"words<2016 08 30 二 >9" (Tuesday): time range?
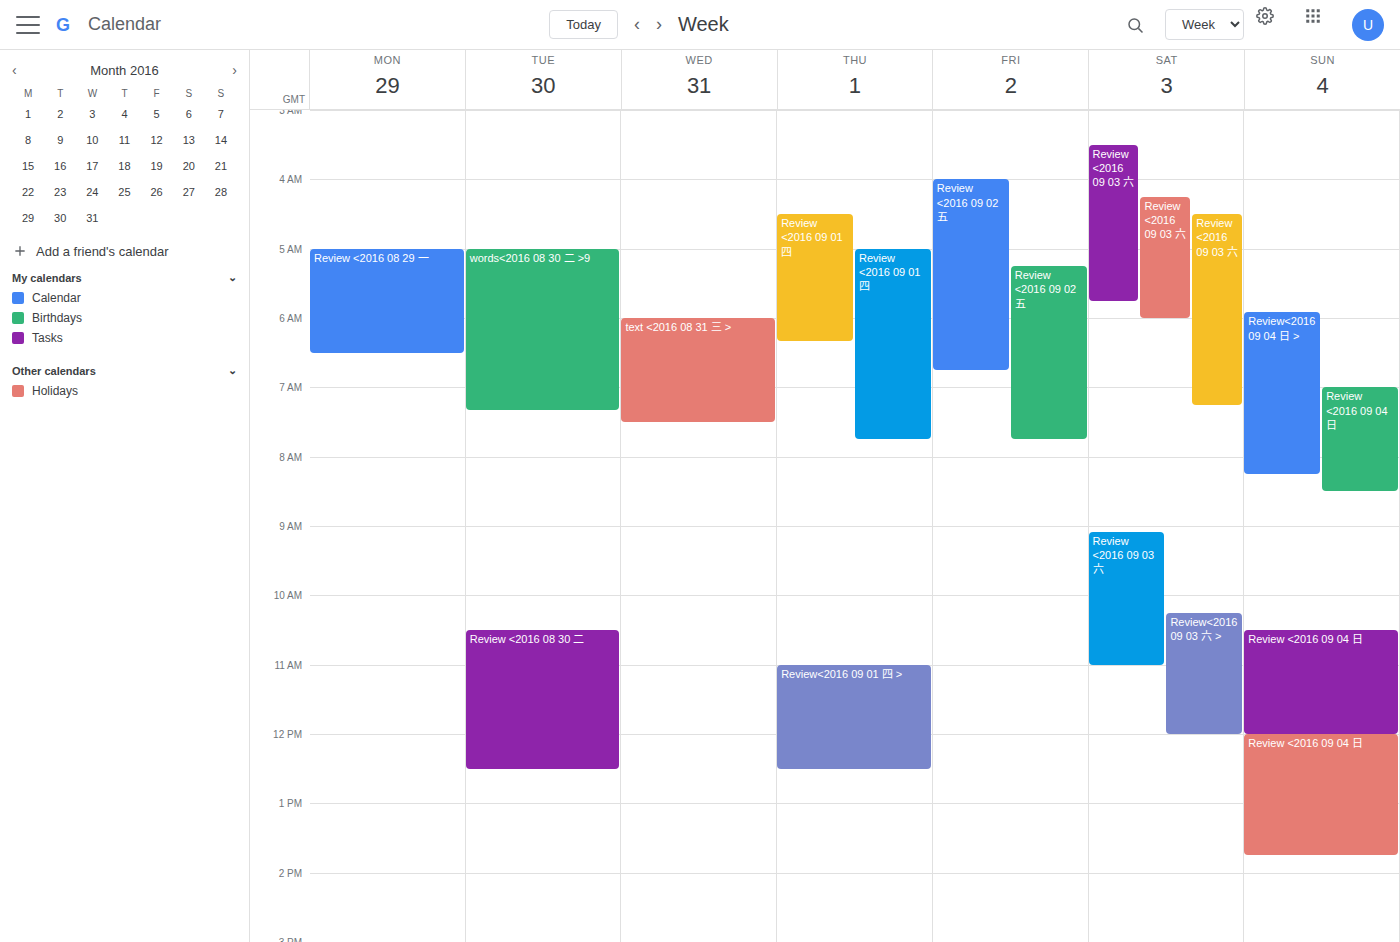
5:00 AM to 7:20 AM